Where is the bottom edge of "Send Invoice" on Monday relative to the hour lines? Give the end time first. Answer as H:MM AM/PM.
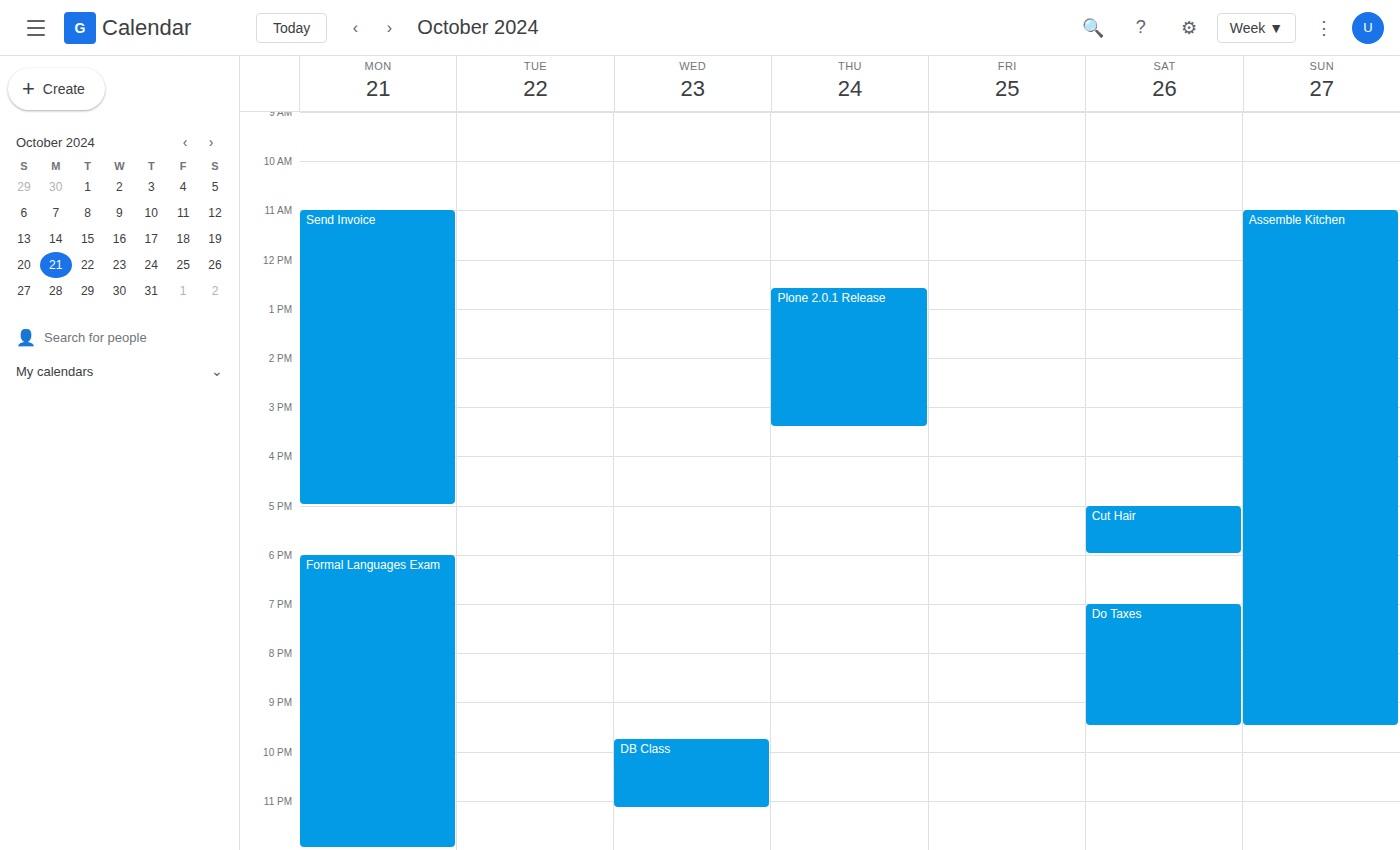
5:00 PM -- exactly on the 5 PM line.